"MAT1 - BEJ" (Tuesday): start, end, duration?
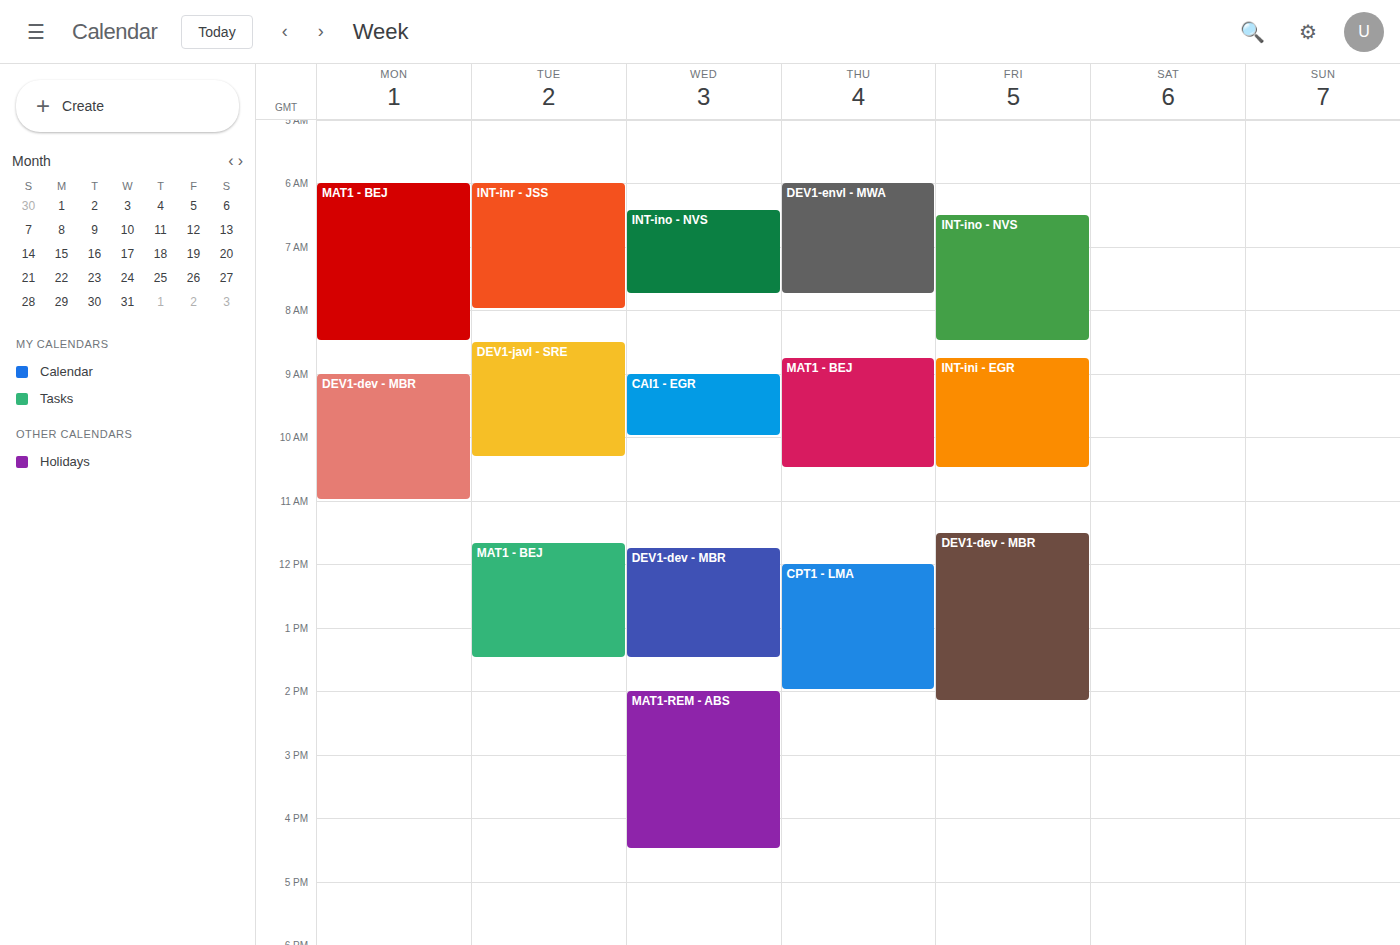
11:40 AM to 1:30 PM, 1 hour 50 minutes